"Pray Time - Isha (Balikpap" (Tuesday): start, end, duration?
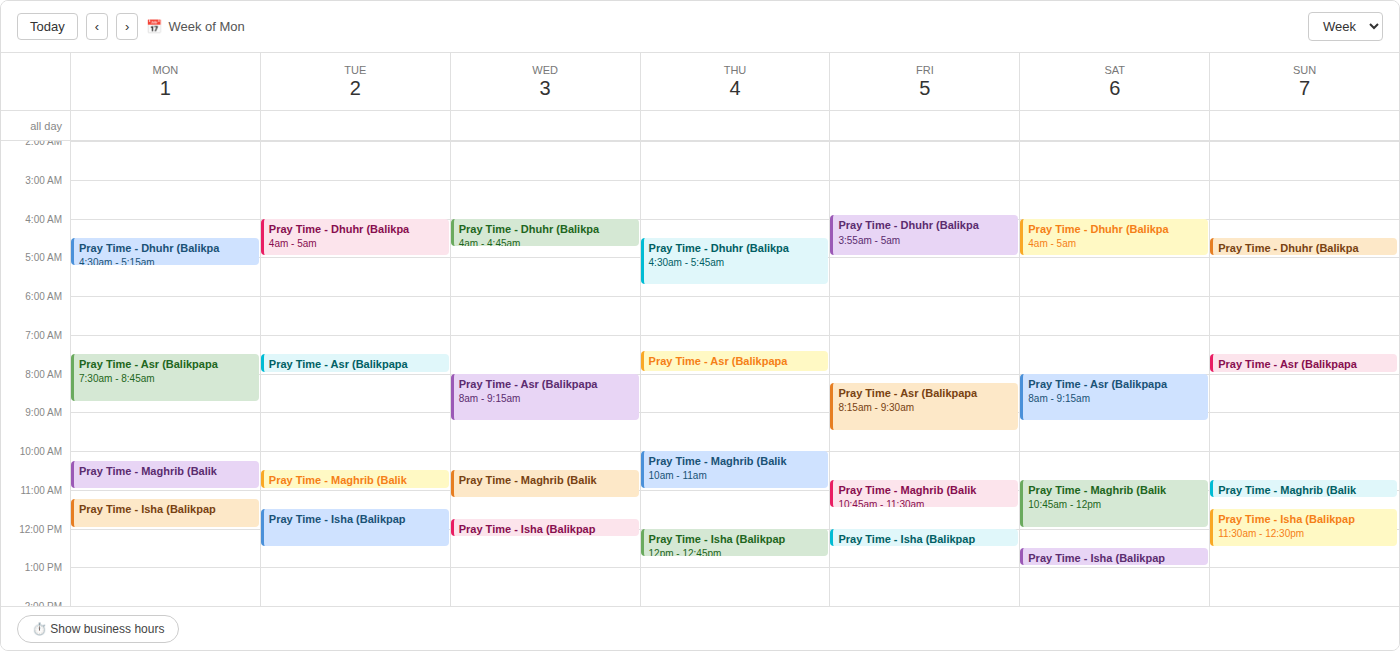
11:30 to 12:30, 1 hour